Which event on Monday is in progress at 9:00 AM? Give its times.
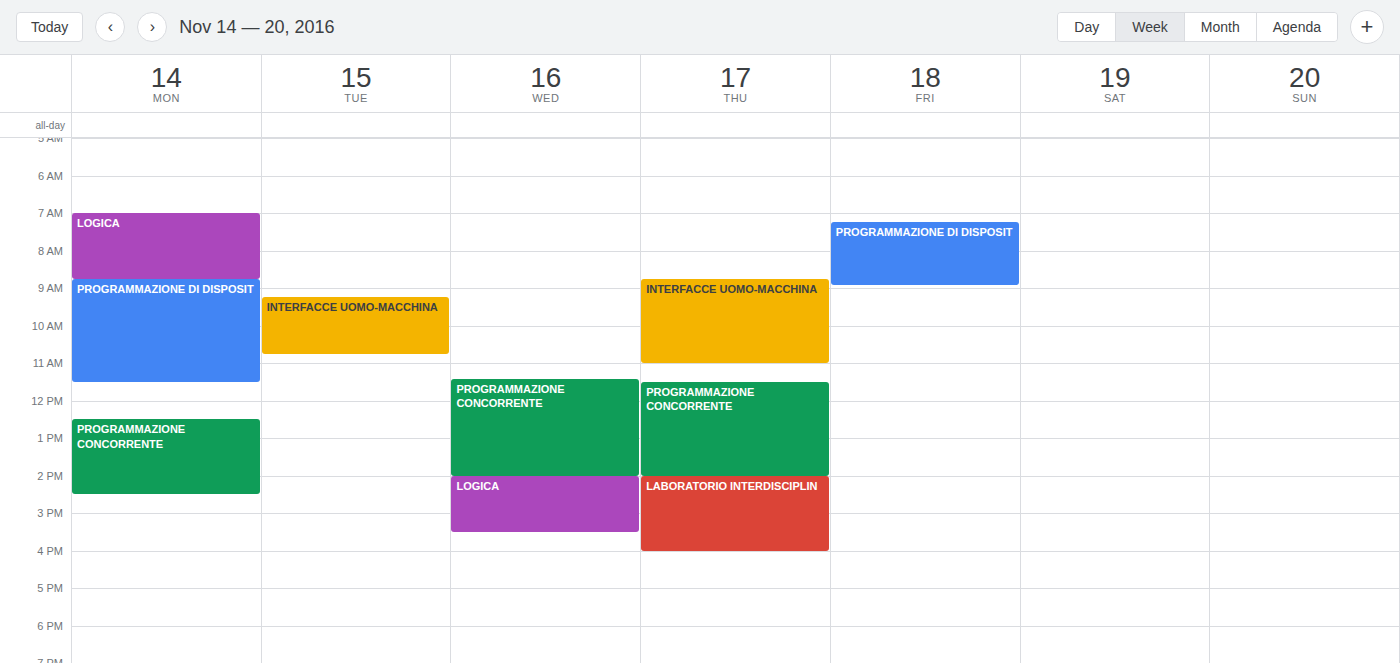
"PROGRAMMAZIONE DI DISPOSIT", 8:45 AM to 11:30 AM